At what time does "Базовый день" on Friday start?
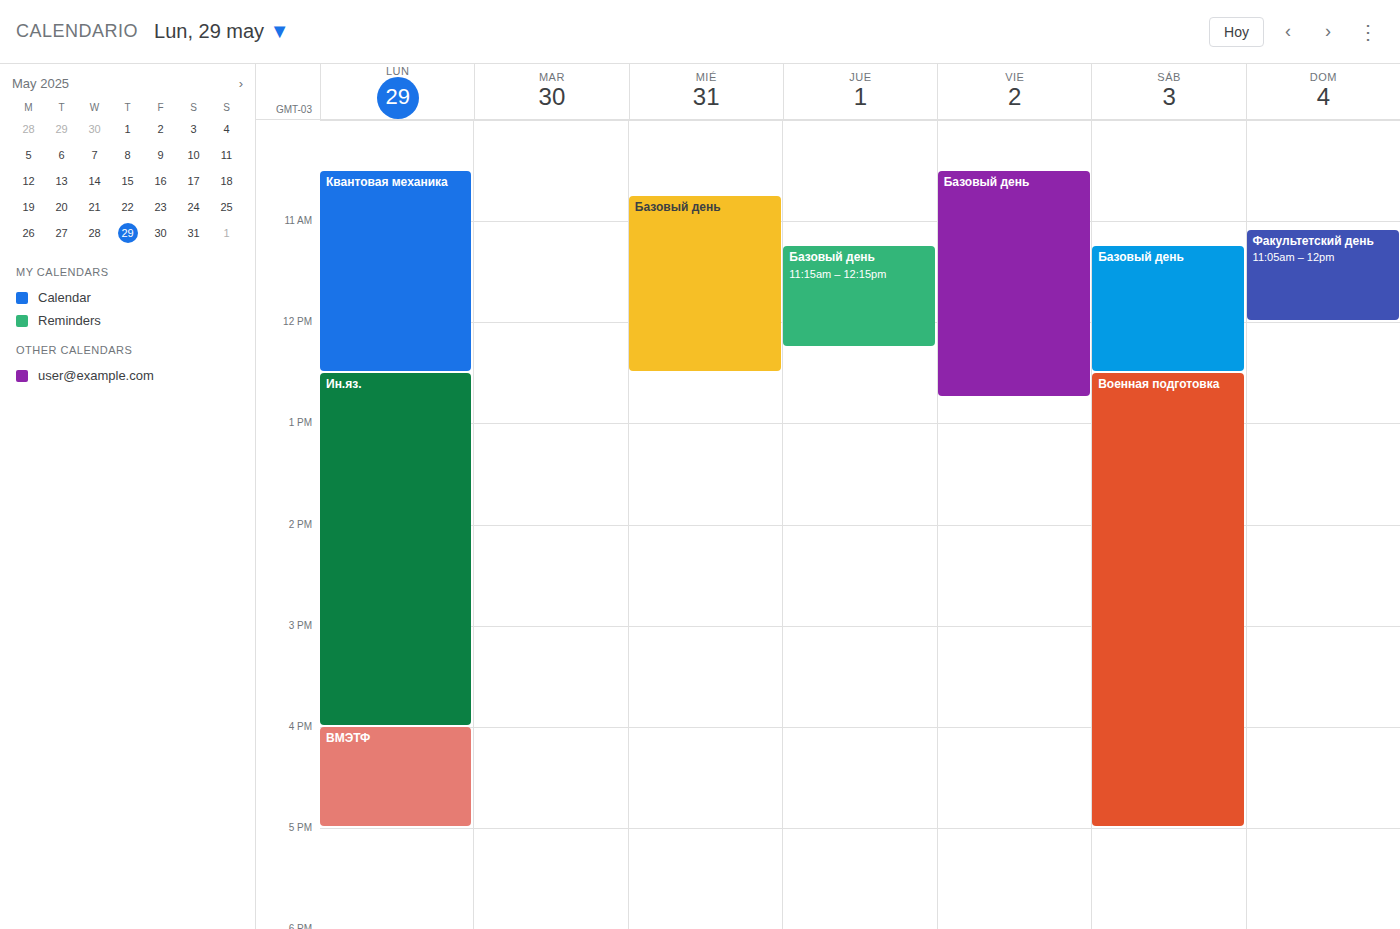
10:30 AM